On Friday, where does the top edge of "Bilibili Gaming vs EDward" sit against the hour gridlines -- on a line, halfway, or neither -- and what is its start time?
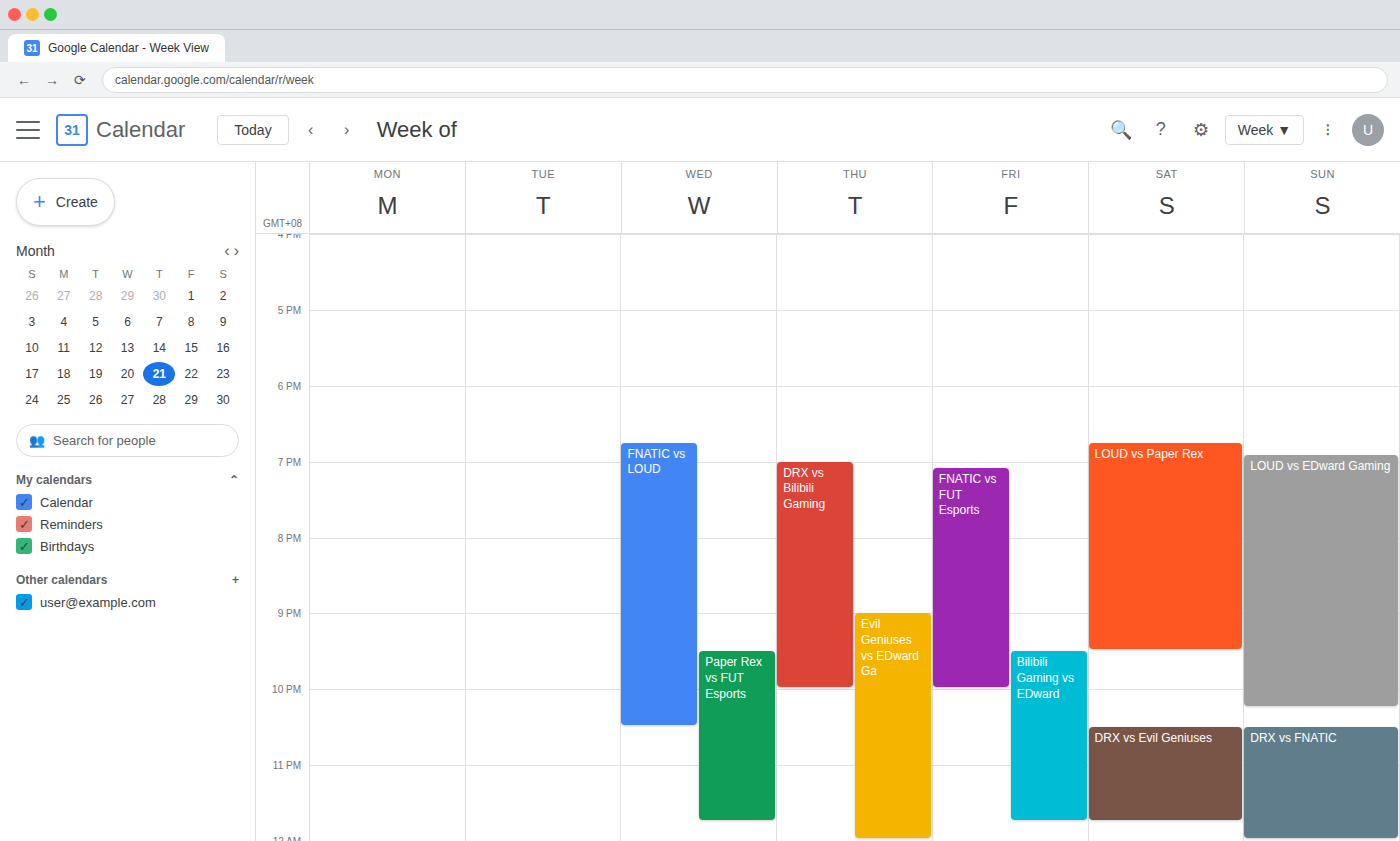
9:30 PM -- halfway between the 9 PM and 10 PM lines.